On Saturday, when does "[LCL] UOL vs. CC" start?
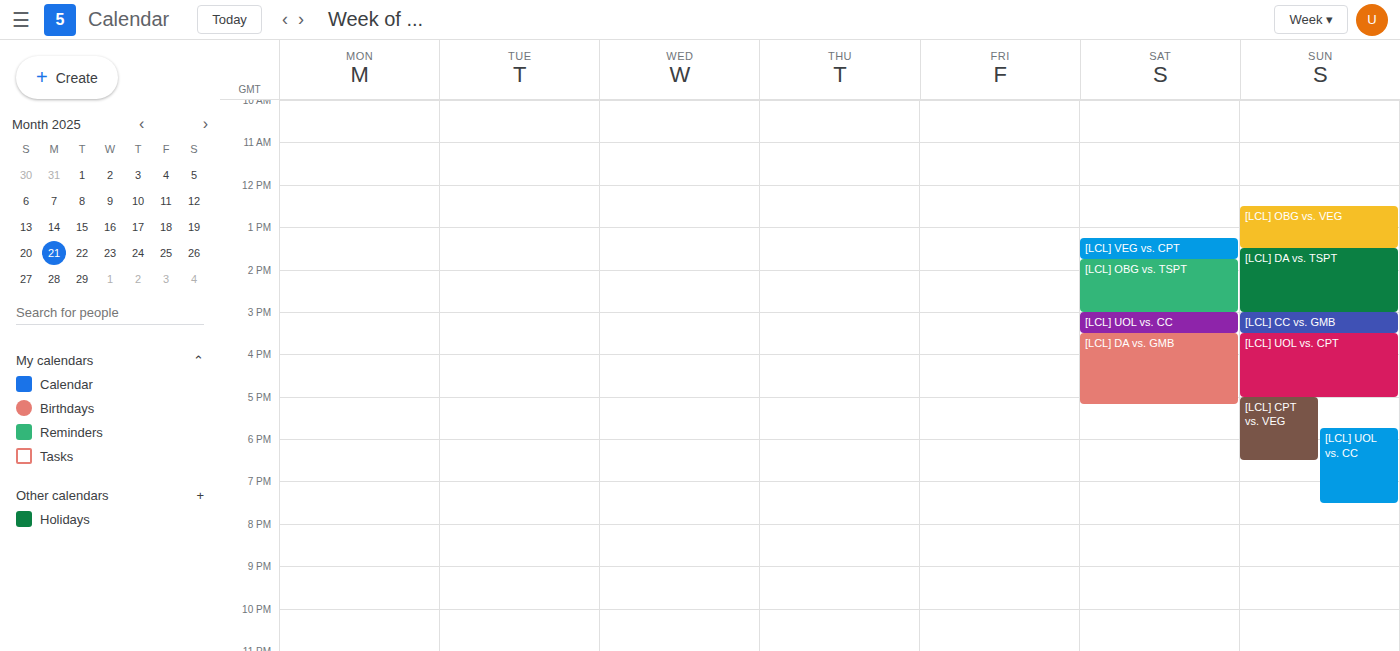
3:00 PM